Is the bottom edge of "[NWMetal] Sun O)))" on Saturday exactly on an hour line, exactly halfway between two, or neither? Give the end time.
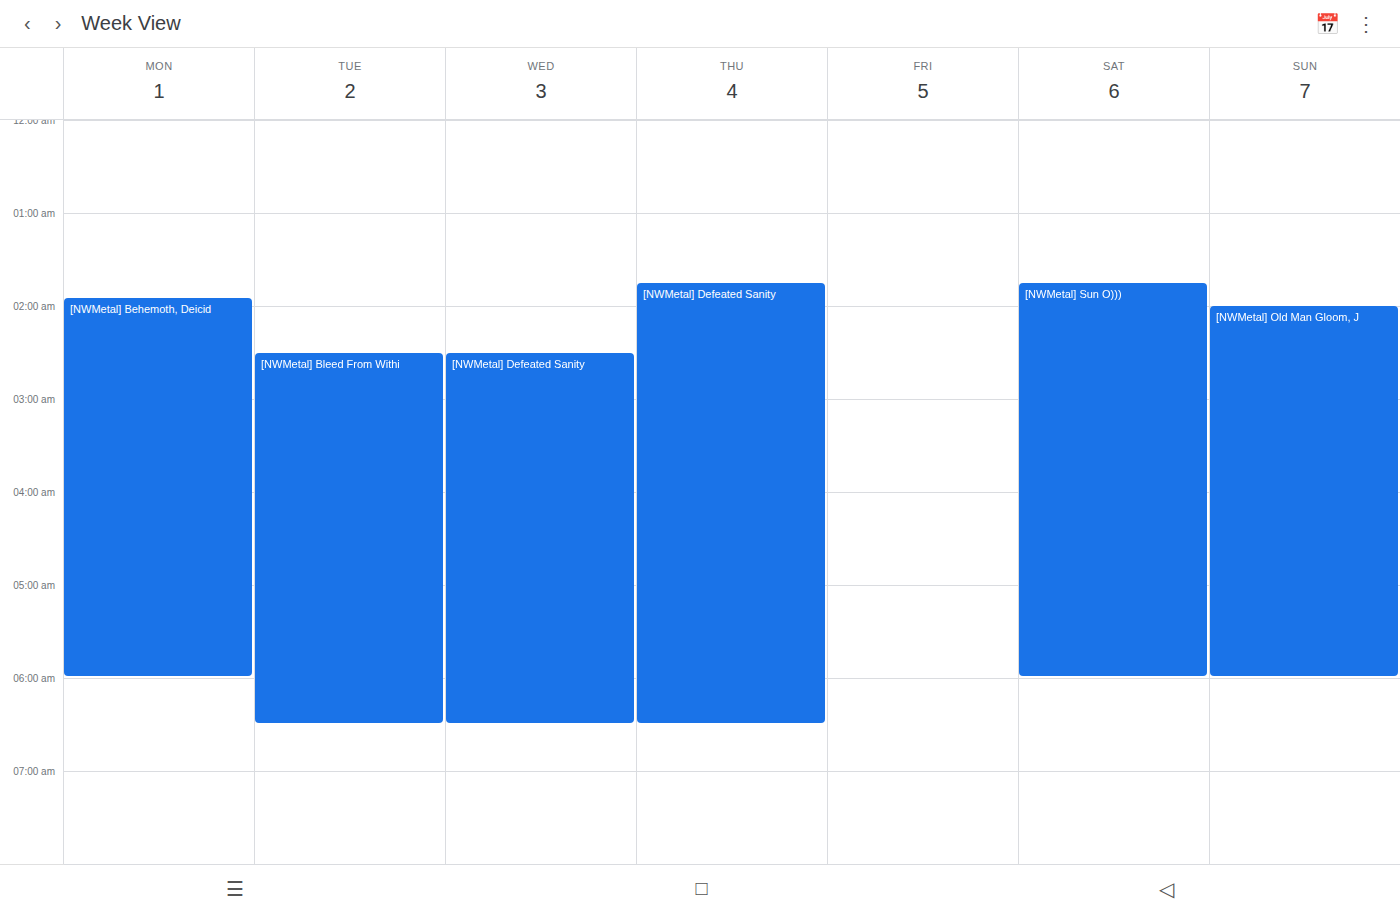
6:00 AM -- exactly on the 6 AM line.